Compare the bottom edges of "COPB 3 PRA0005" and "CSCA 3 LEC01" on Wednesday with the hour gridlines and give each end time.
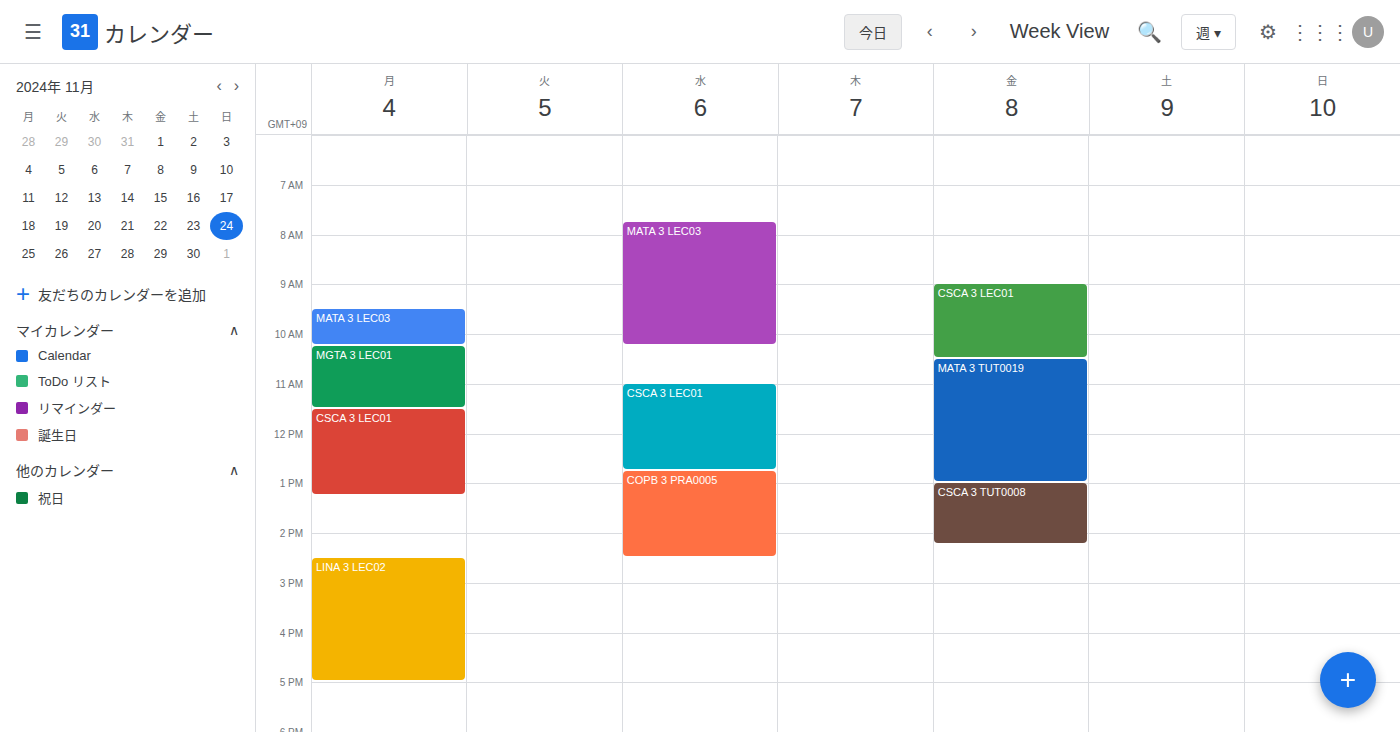
"COPB 3 PRA0005": 2:30 PM, halfway between the 2 PM and 3 PM lines. "CSCA 3 LEC01": 12:45 PM, neither: three quarters of the way from the 12 PM line to the 1 PM line.